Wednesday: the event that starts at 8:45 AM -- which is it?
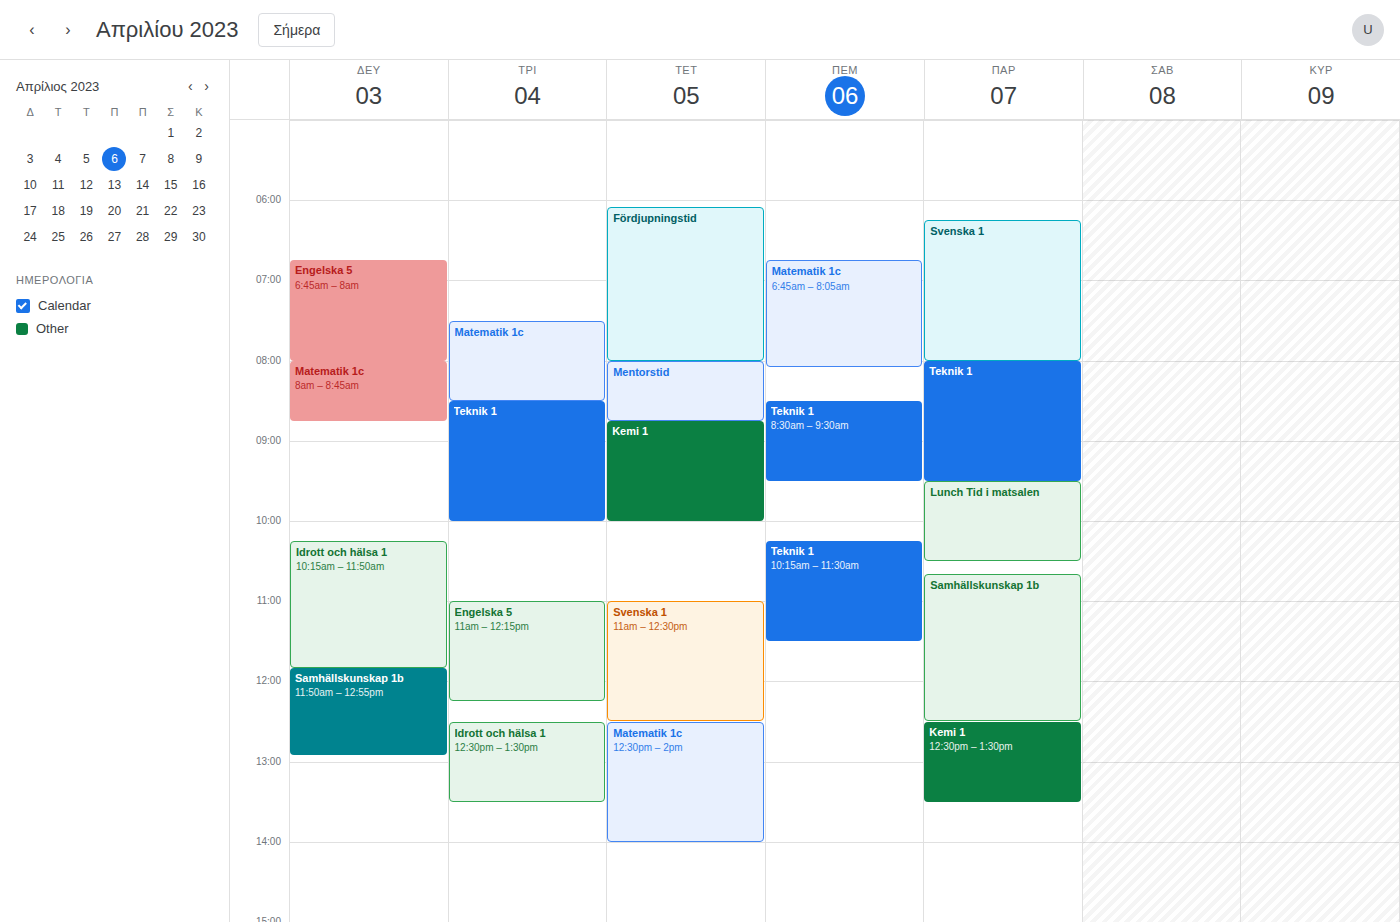
"Kemi 1"